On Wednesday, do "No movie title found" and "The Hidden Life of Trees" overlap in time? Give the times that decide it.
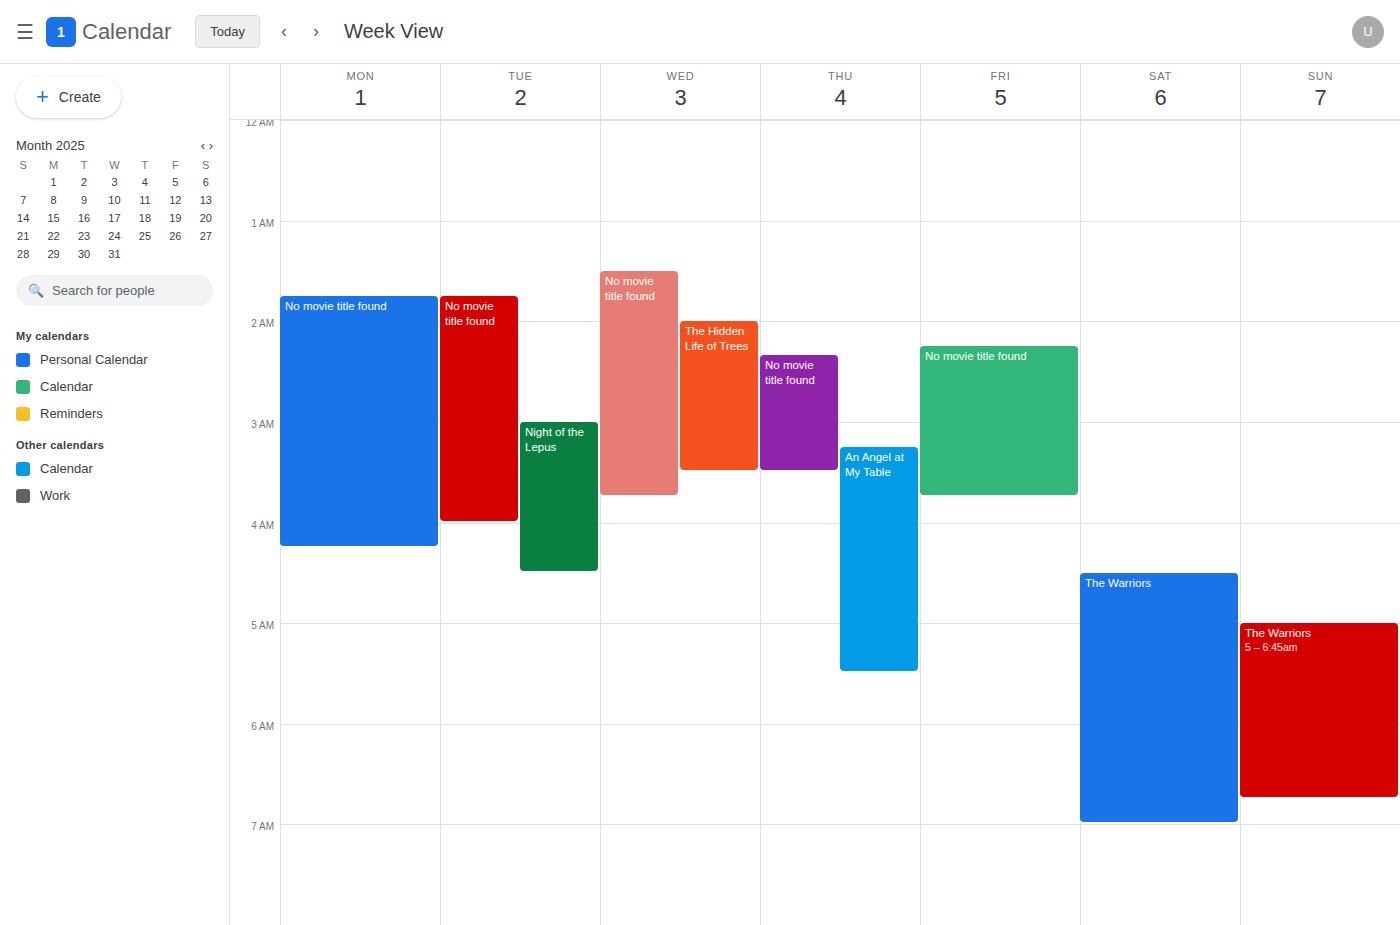
"The Hidden Life of Trees" runs 2:00 AM to 3:30 AM, inside "No movie title found" -- they overlap.